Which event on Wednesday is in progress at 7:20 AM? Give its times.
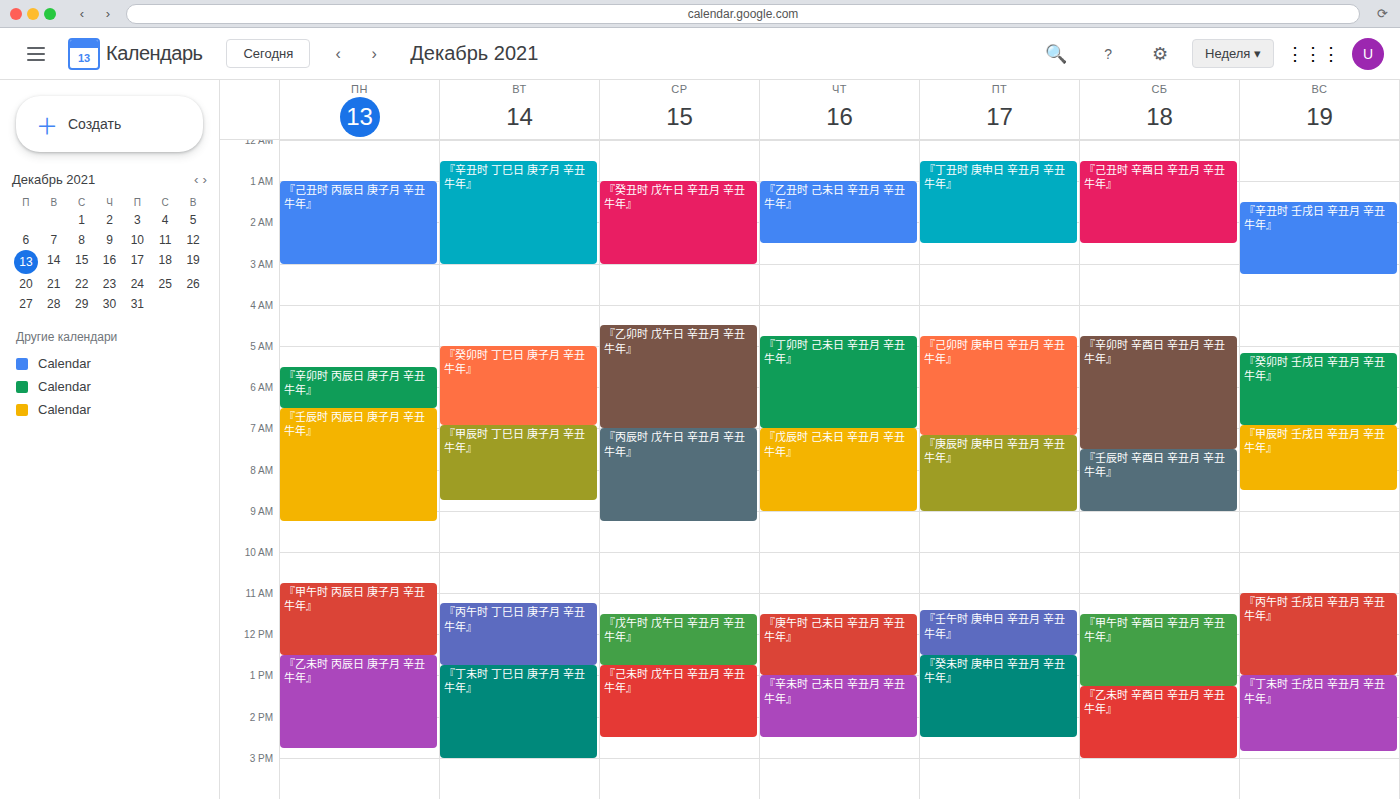
"『丙辰时 戊午日 辛丑月 辛丑牛年』", 7:00 AM to 9:15 AM